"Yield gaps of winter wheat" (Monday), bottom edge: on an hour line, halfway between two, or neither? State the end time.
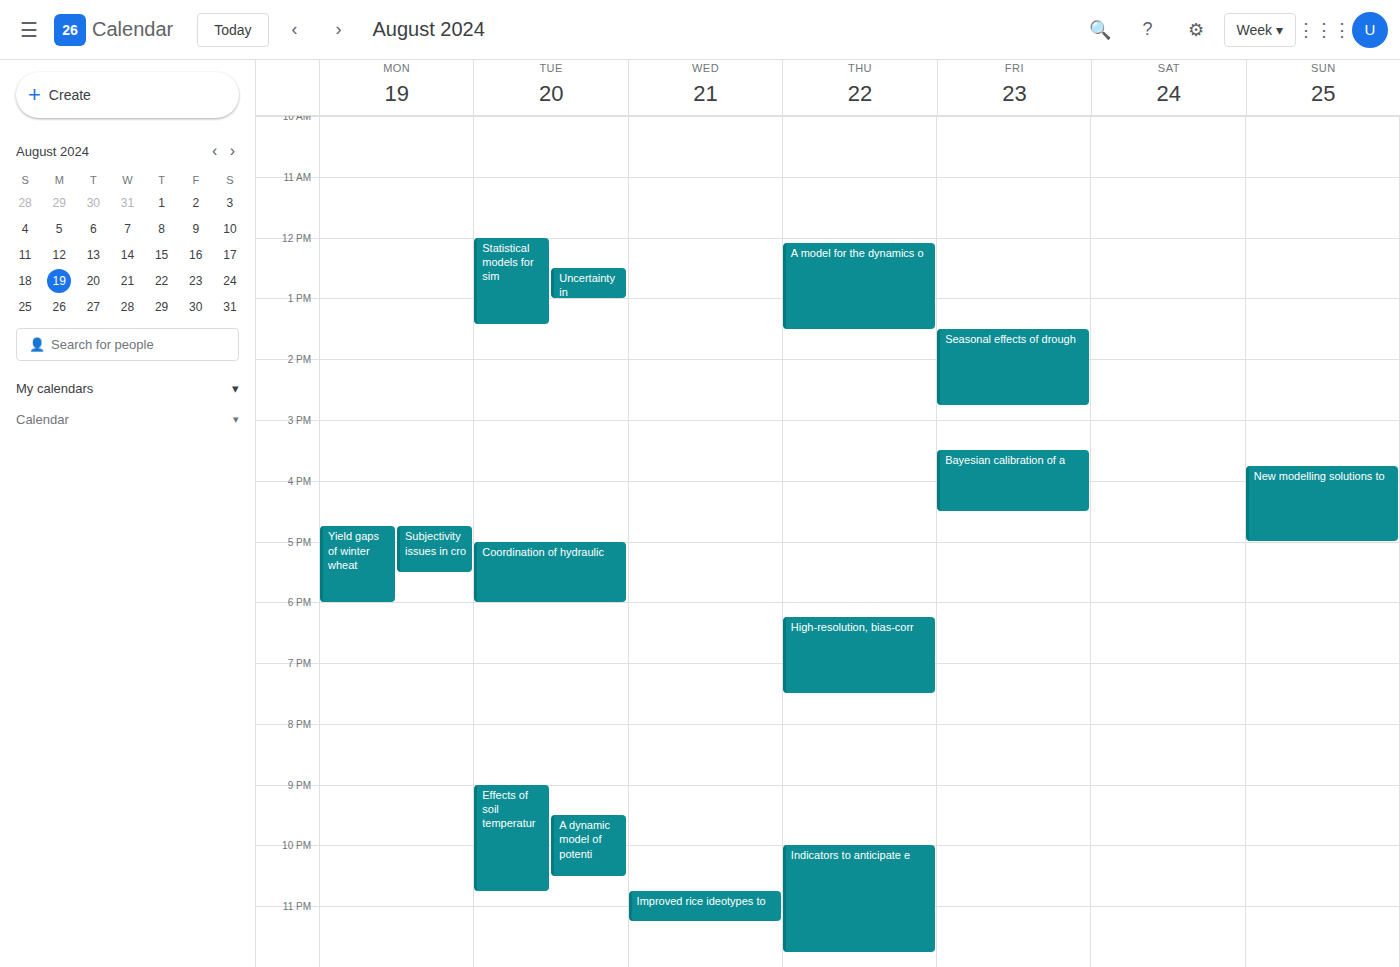
6:00 PM -- exactly on the 6 PM line.